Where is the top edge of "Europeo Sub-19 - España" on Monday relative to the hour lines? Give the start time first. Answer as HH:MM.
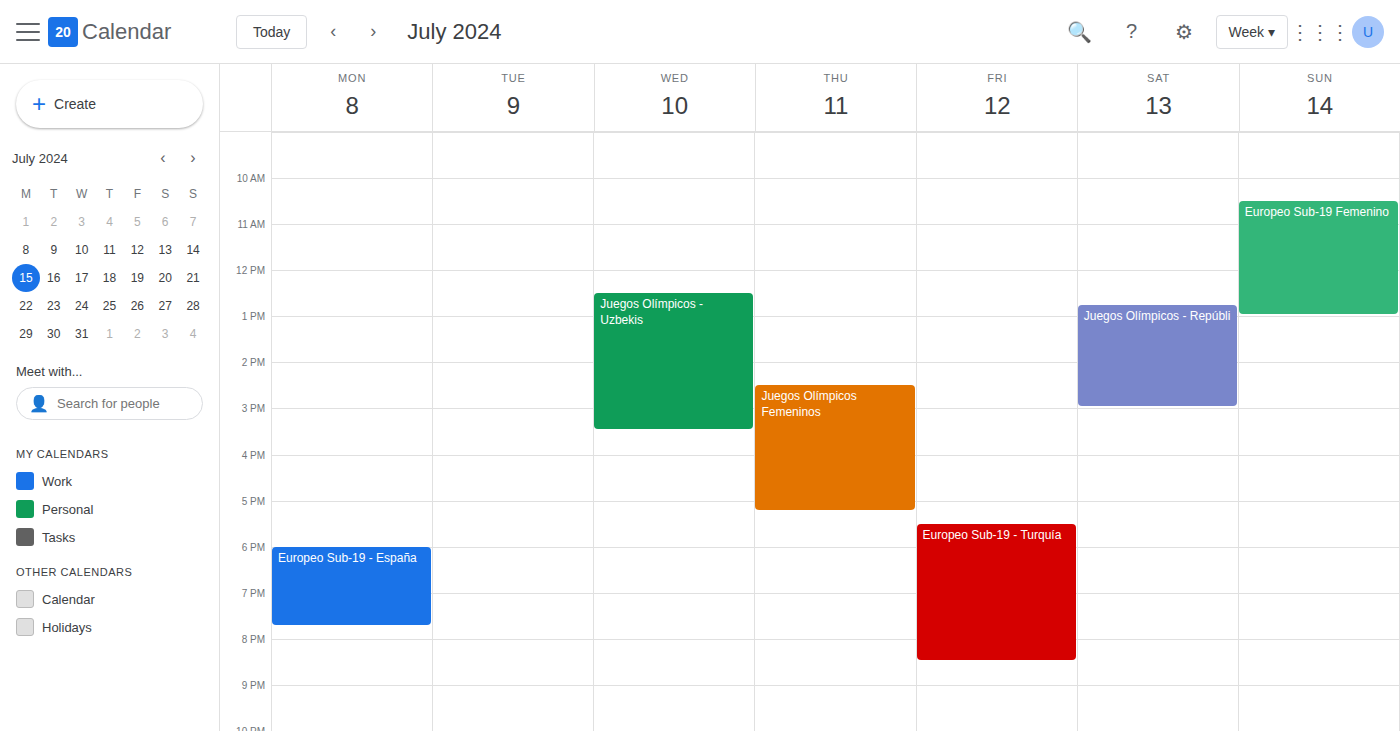
18:00 -- exactly on the 18:00 line.